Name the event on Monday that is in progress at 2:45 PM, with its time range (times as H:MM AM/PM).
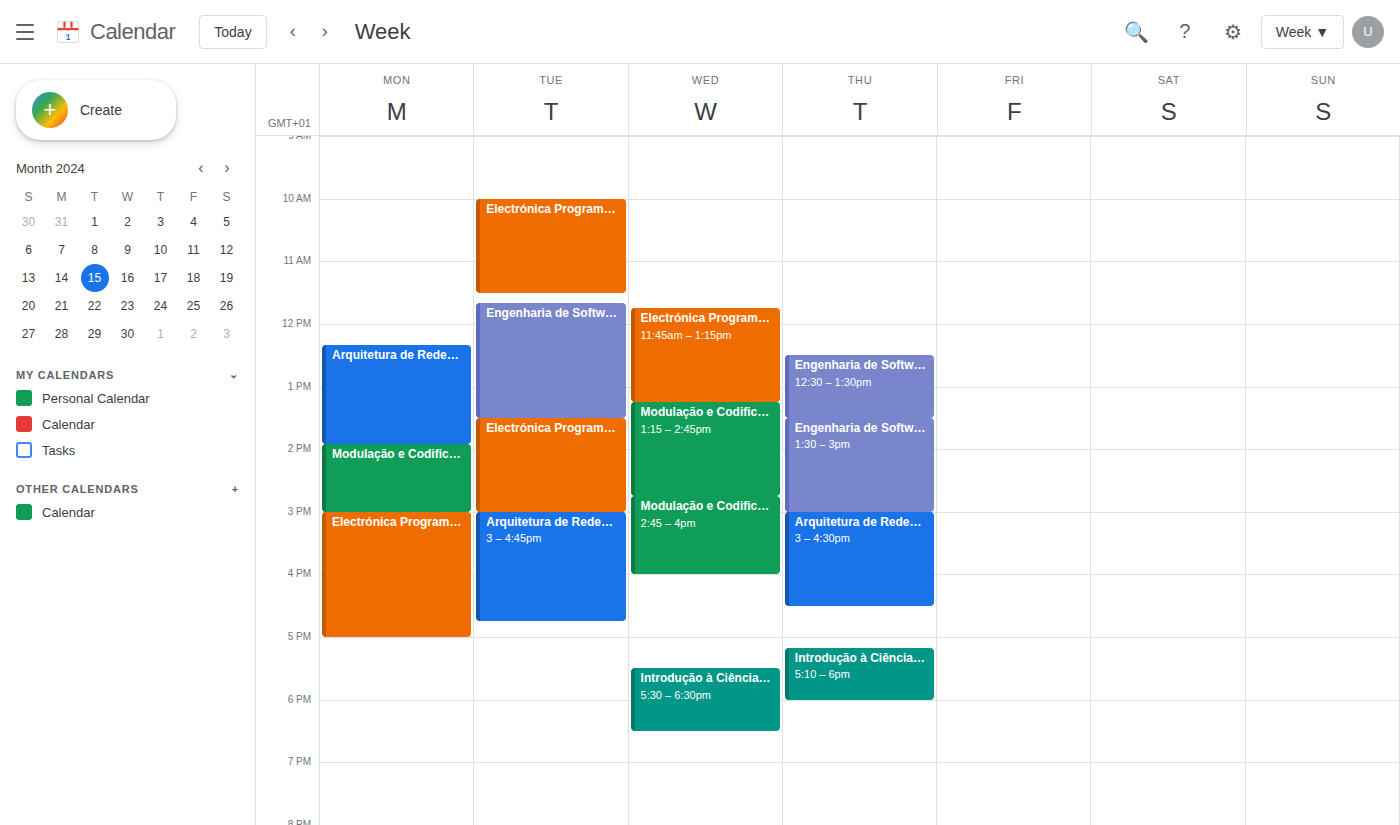
"Modulação e Codificação", 1:55 PM to 3:00 PM